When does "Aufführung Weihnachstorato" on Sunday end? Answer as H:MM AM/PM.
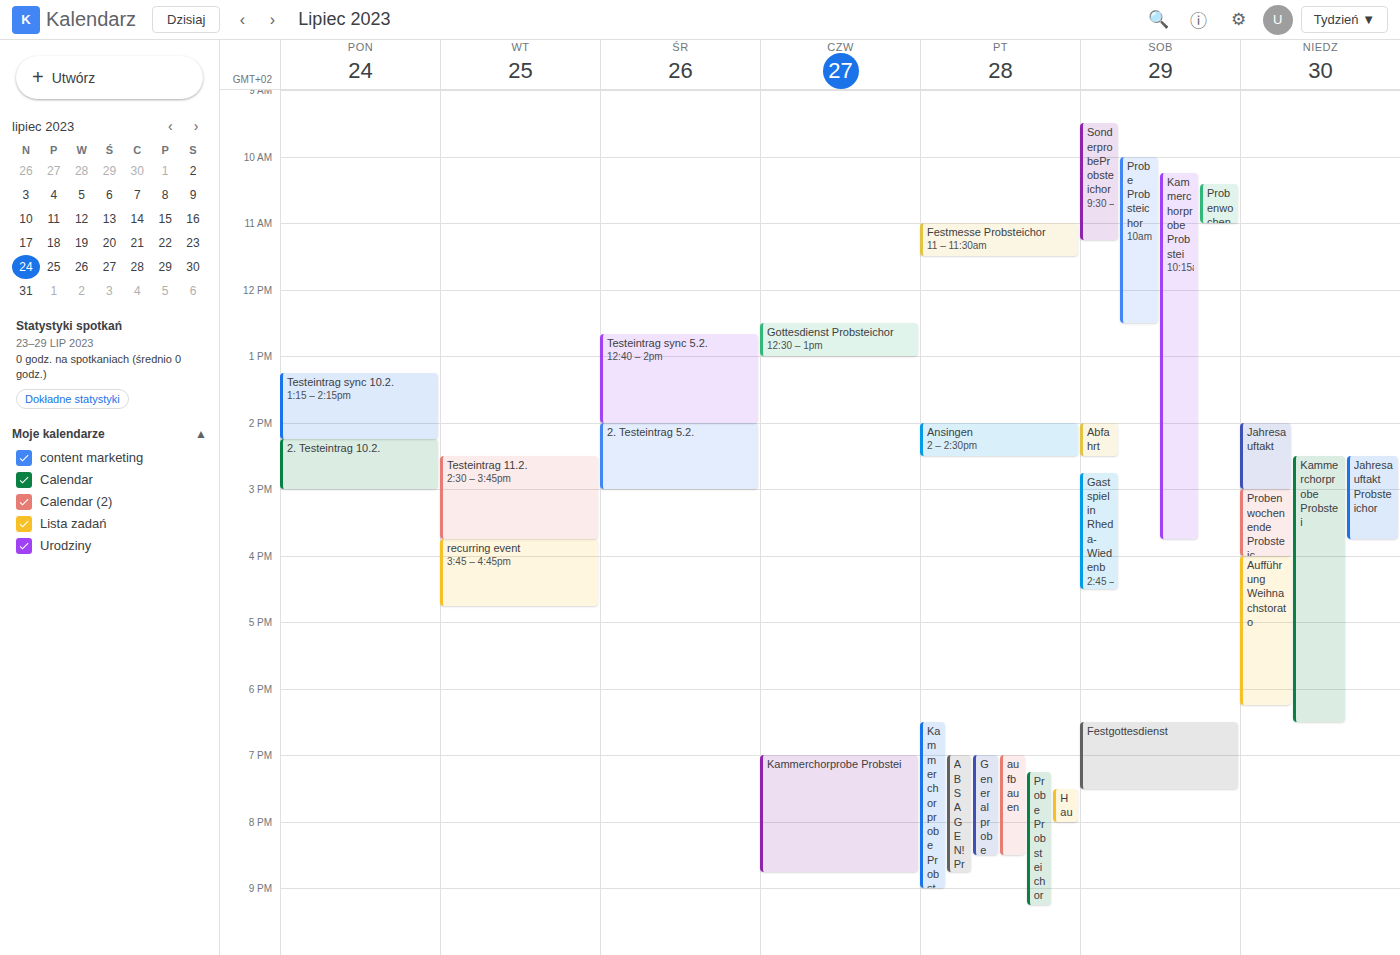
6:15 PM